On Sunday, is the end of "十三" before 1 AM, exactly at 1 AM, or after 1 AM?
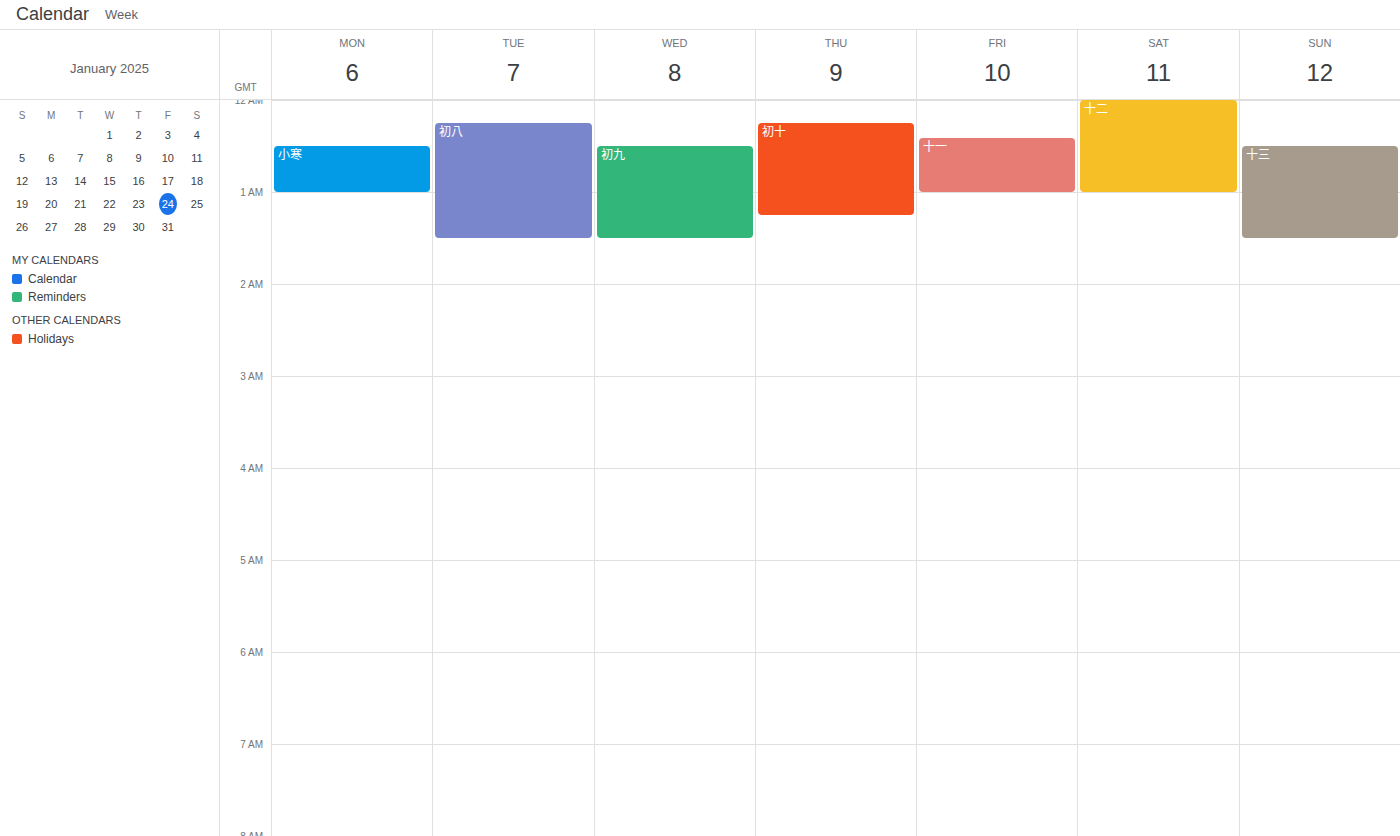
1:30 AM -- after 1 AM, 30 minutes below the 1 AM line.